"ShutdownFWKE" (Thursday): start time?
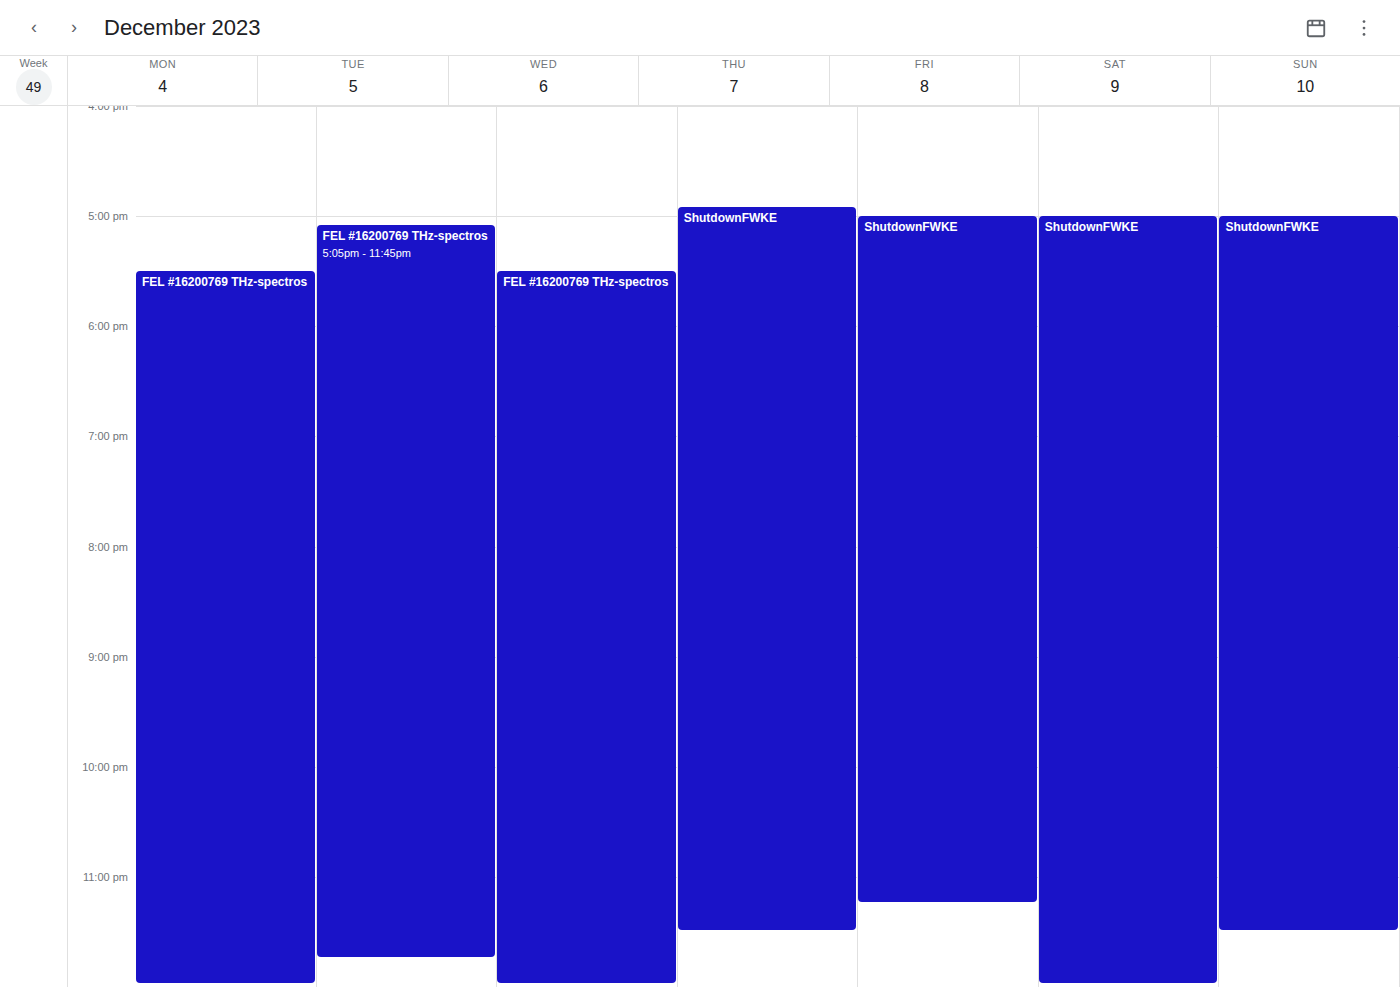
4:55 PM